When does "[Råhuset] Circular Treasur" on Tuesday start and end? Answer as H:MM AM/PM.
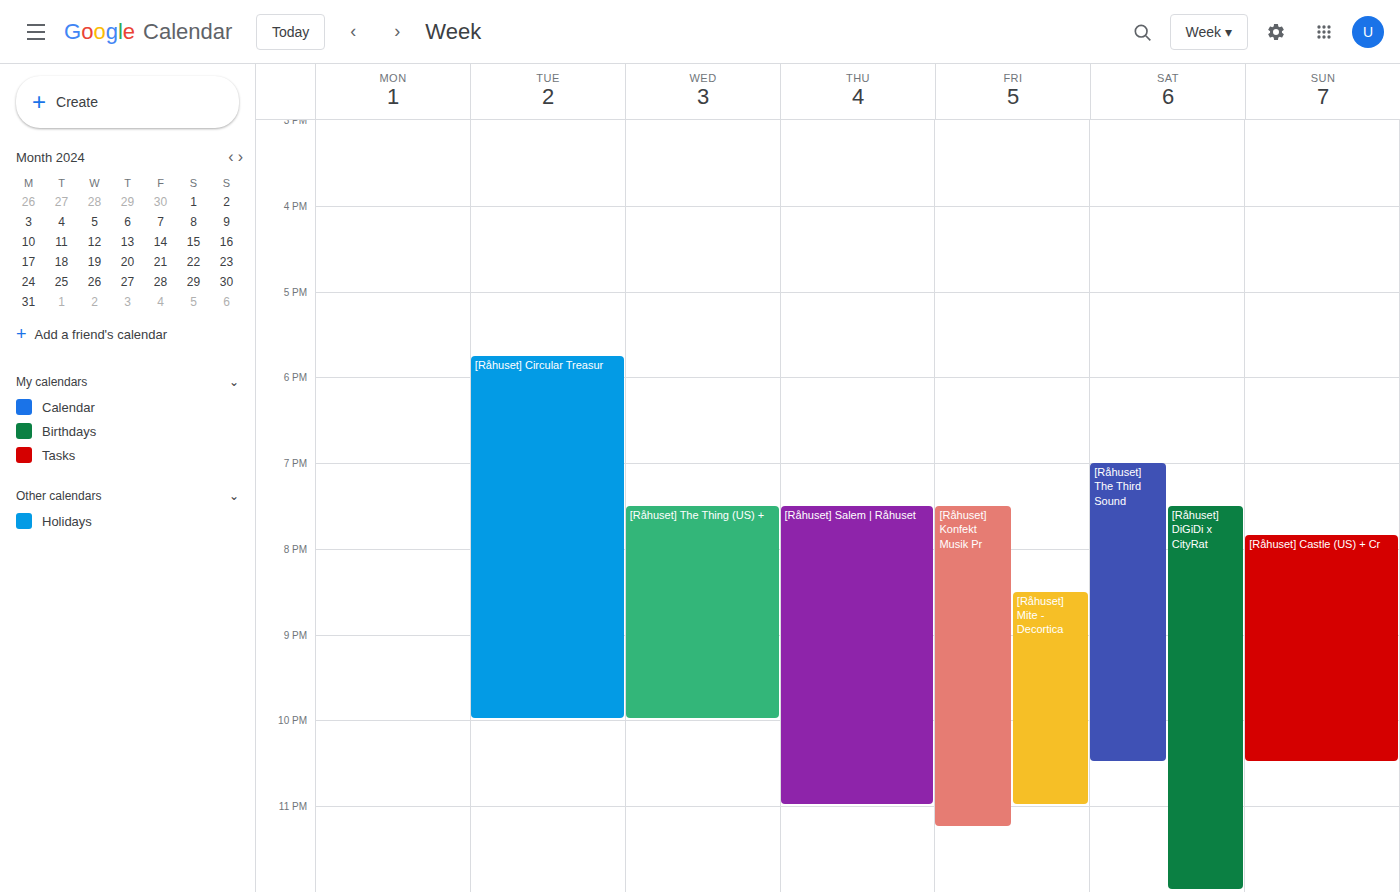
5:45 PM to 10:00 PM